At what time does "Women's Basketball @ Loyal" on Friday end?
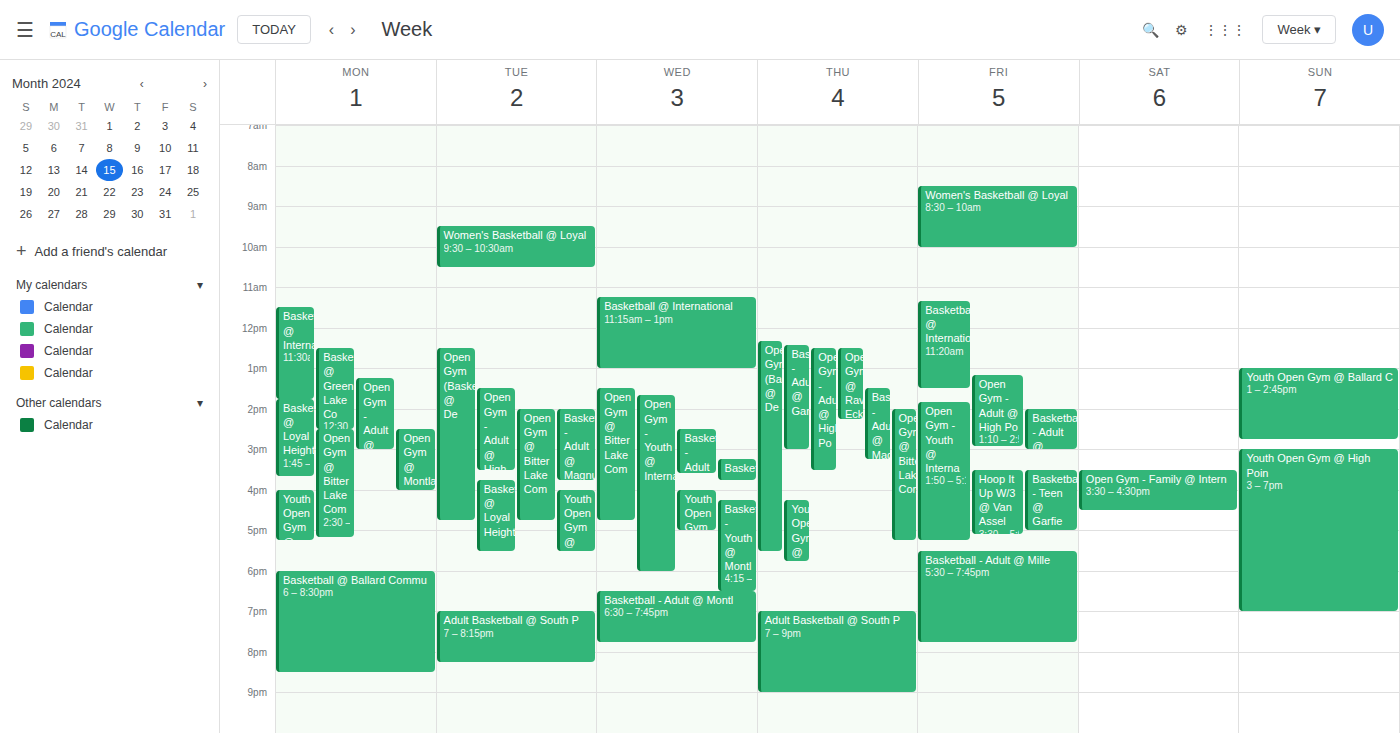
10:00 AM